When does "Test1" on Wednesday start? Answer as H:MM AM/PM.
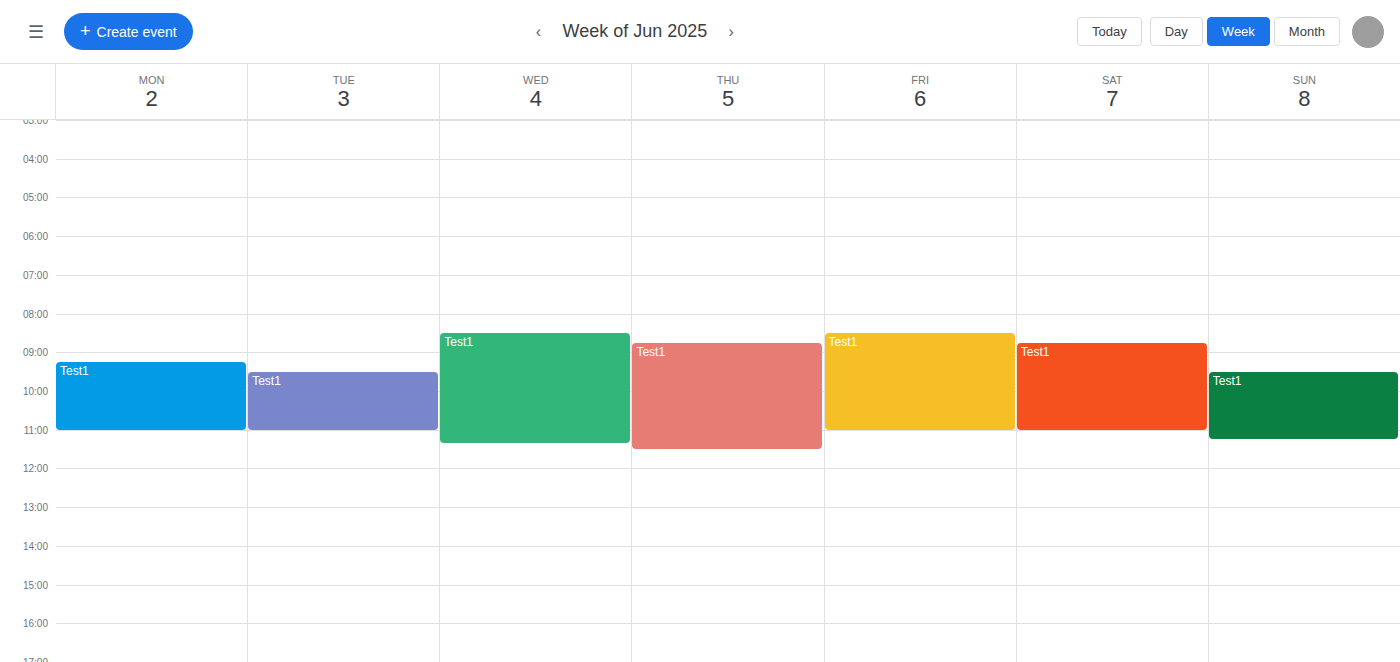
8:30 AM